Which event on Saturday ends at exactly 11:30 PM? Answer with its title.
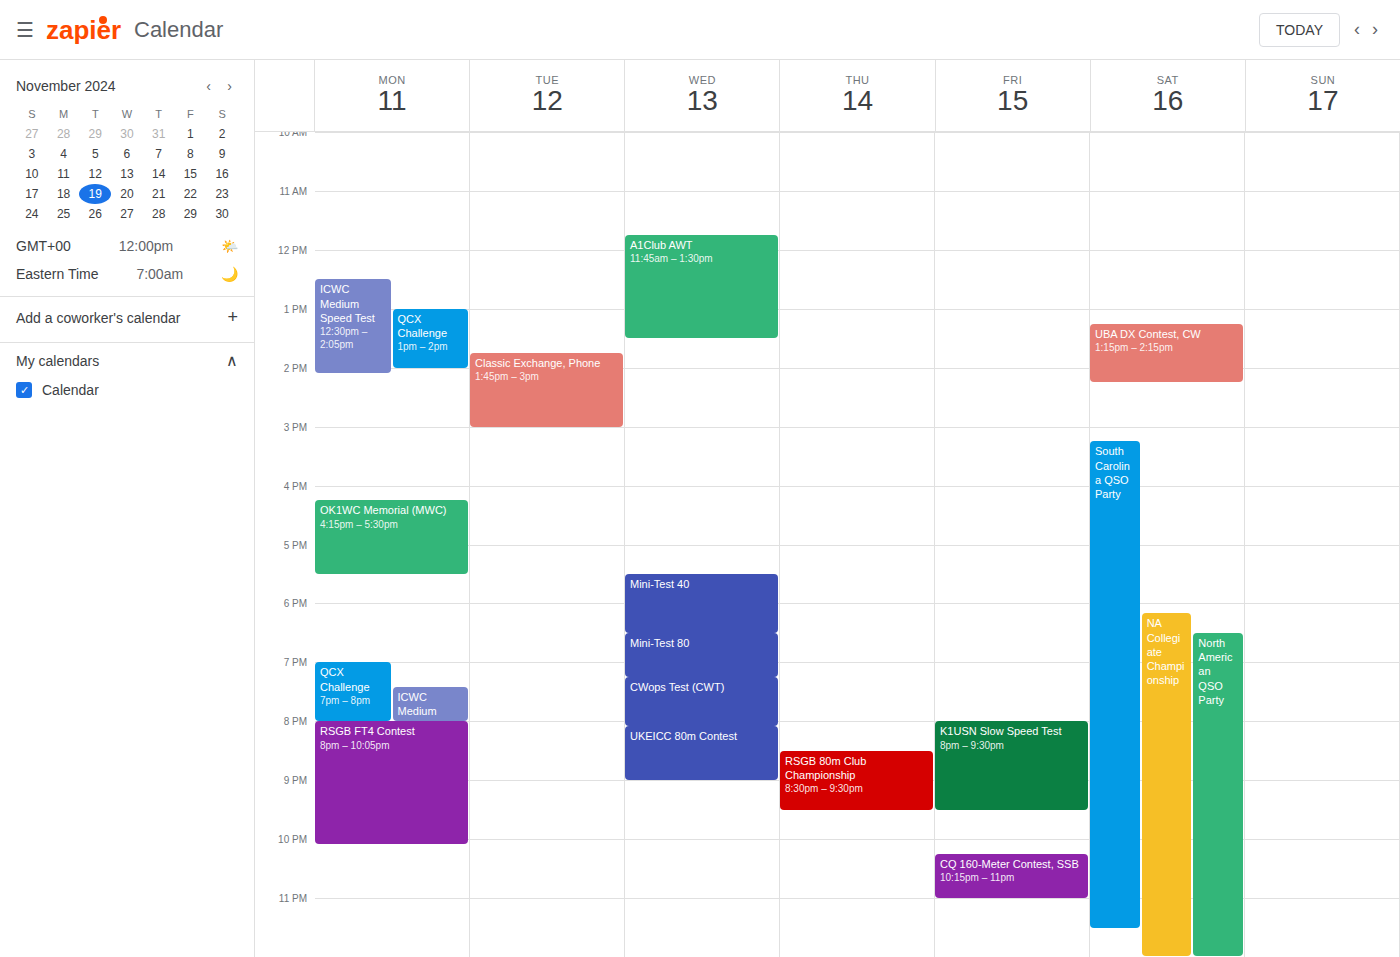
"South Carolina QSO Party"